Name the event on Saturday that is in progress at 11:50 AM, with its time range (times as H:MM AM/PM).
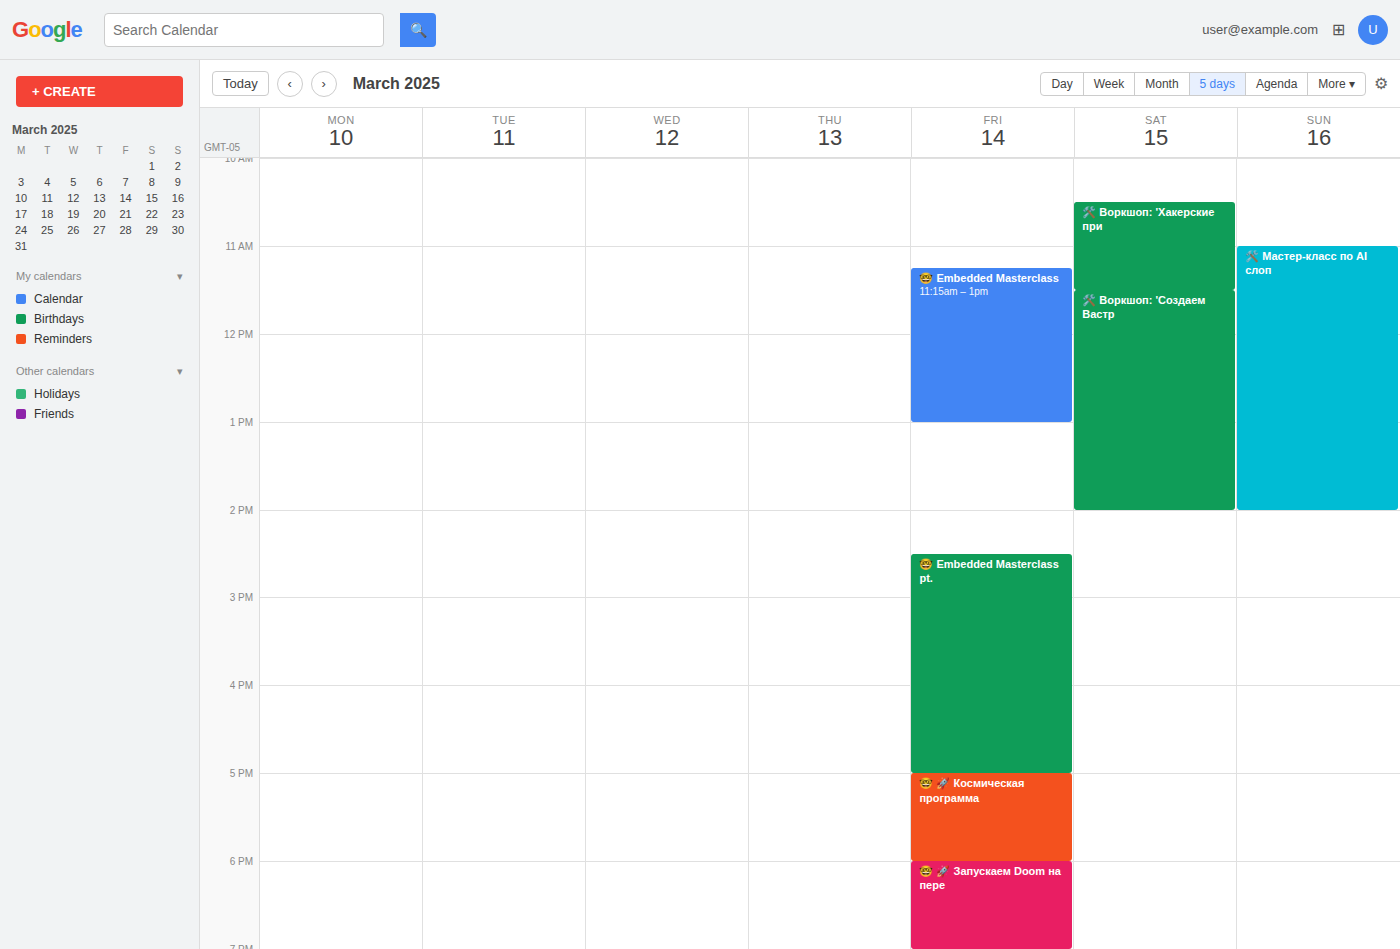
"🛠️ Воркшоп: 'Создаем Вастр", 11:30 AM to 2:00 PM